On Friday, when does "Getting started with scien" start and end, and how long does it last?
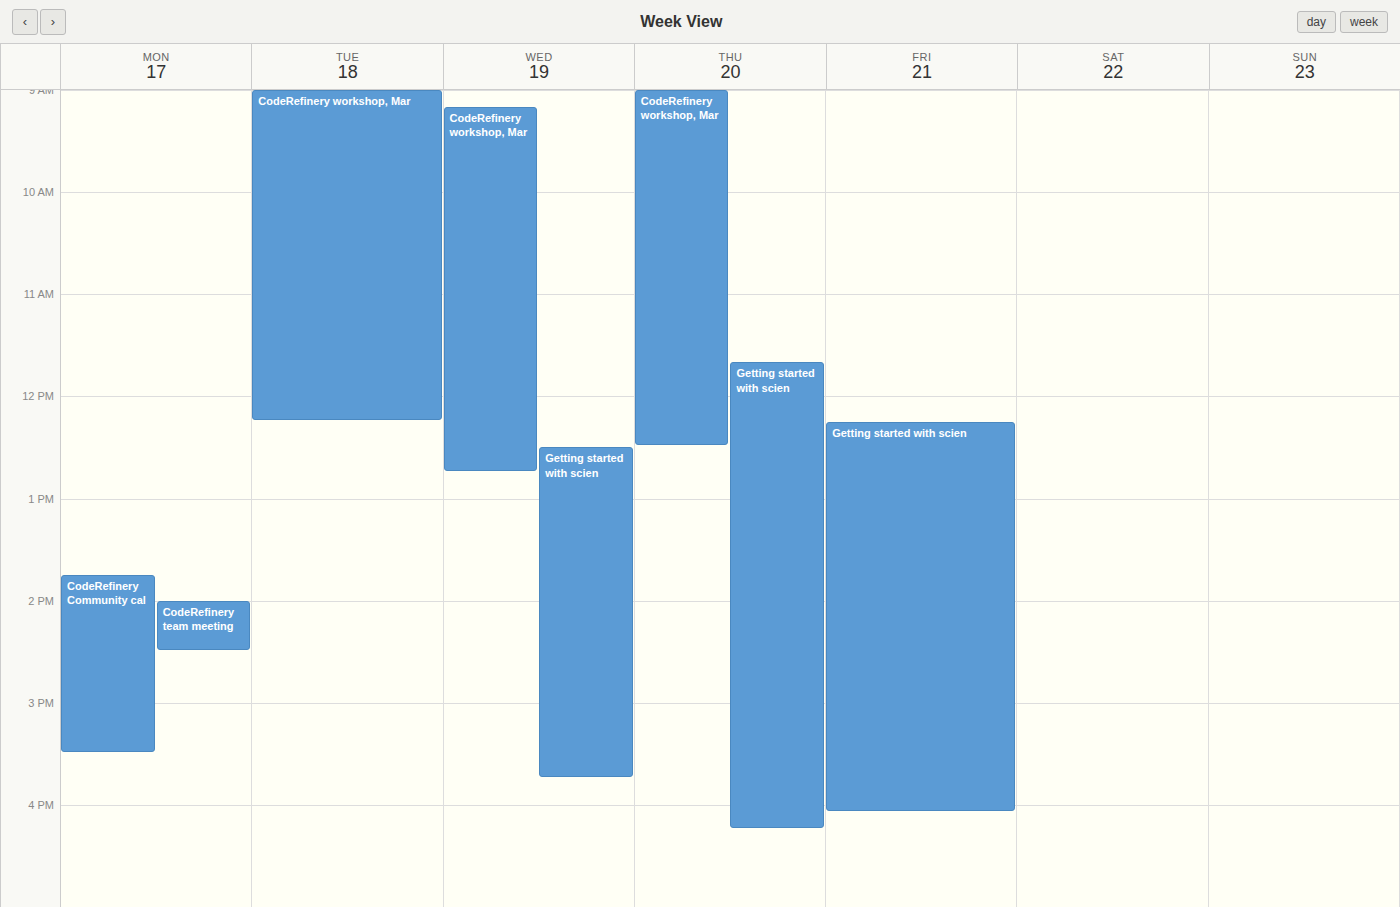
12:15 PM to 4:05 PM, 3 hours 50 minutes